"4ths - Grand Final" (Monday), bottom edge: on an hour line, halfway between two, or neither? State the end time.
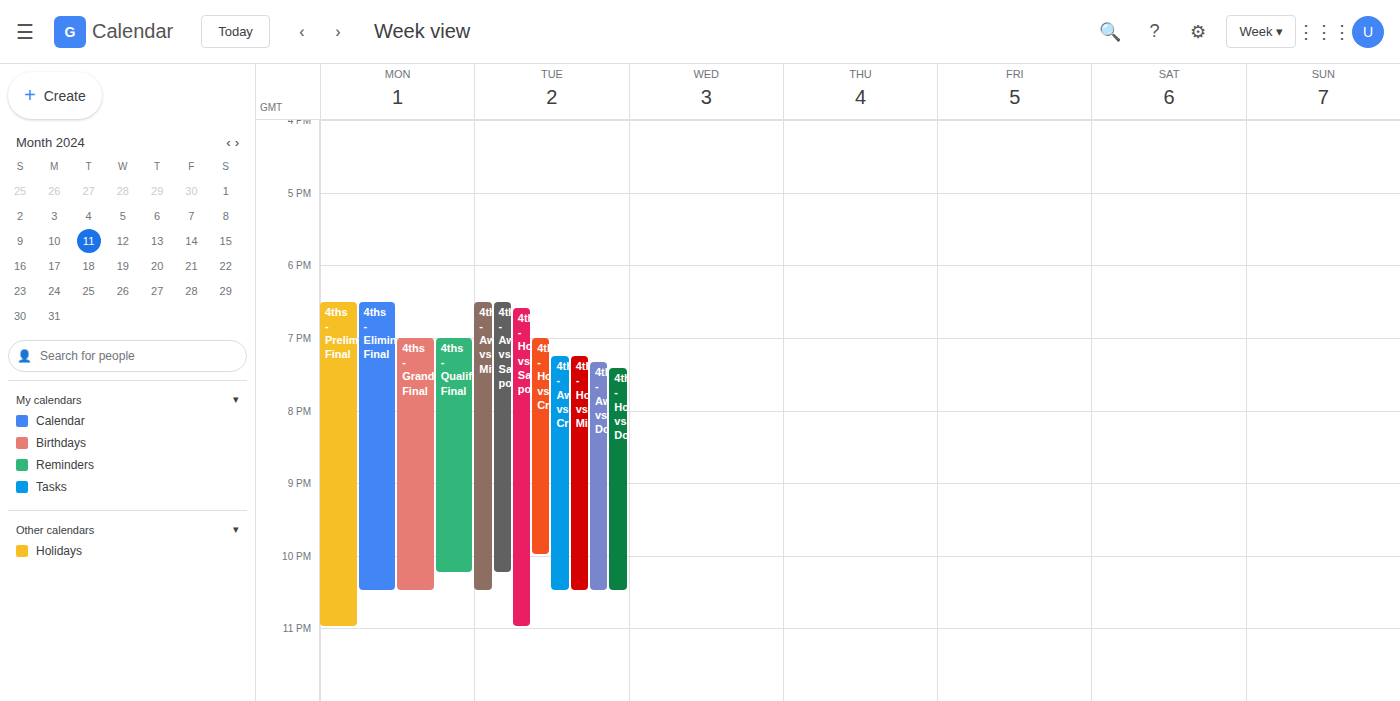
10:30 PM -- halfway between the 10 PM and 11 PM lines.